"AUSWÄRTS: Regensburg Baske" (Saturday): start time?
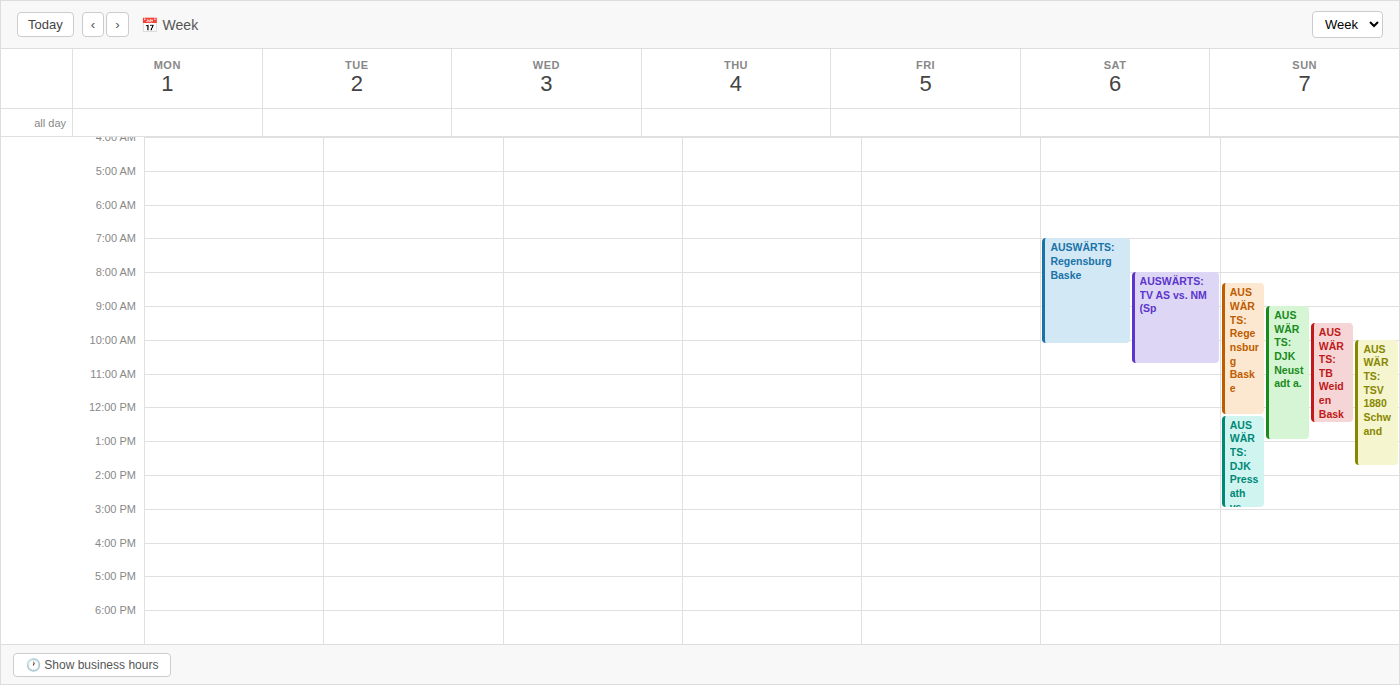
7:00 AM